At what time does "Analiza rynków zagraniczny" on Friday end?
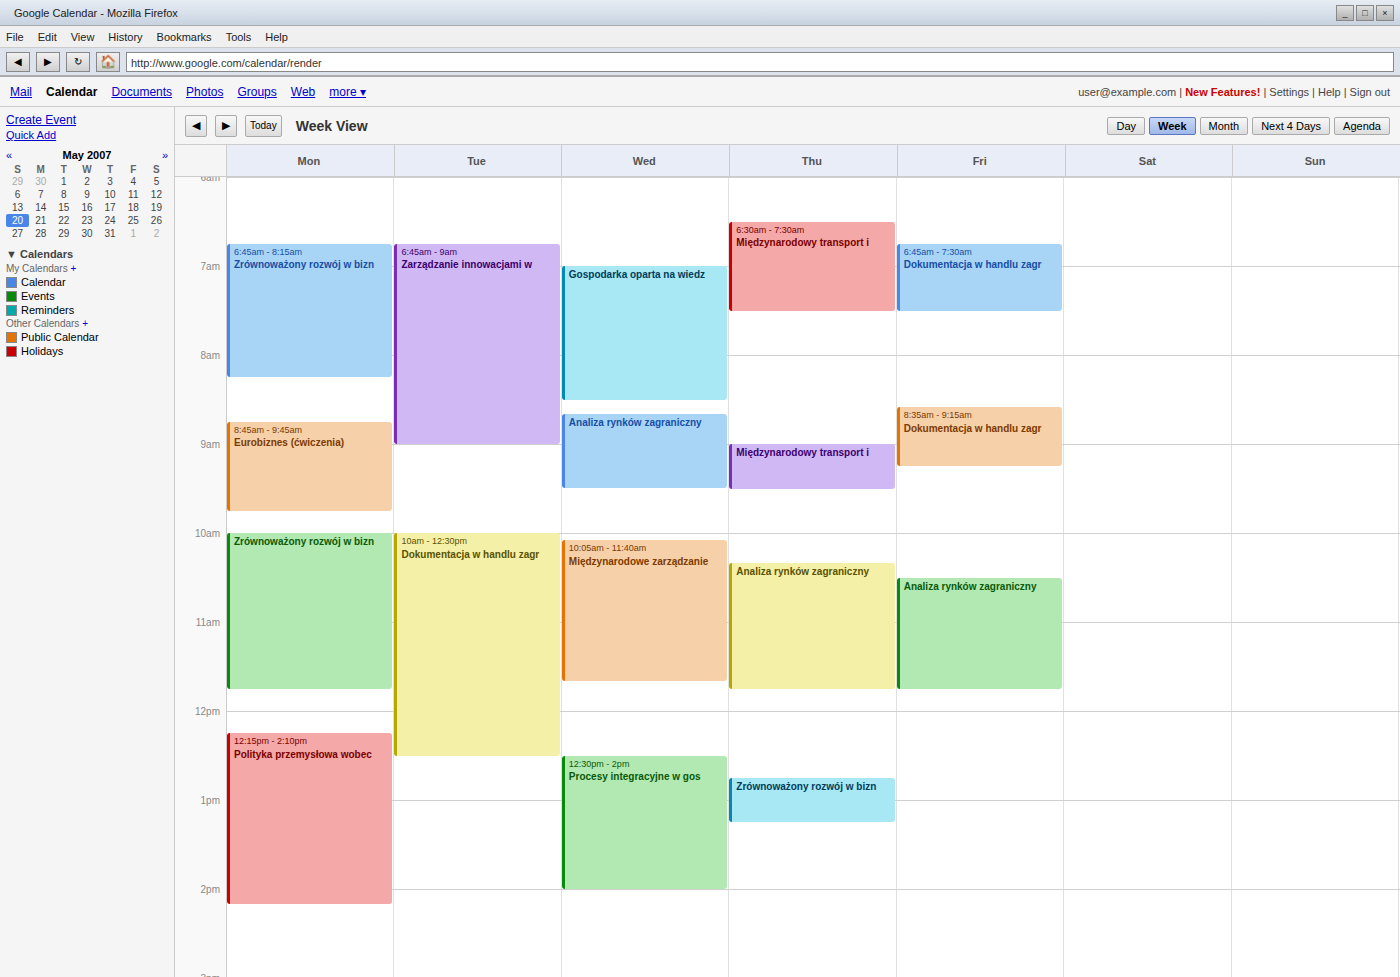
11:45